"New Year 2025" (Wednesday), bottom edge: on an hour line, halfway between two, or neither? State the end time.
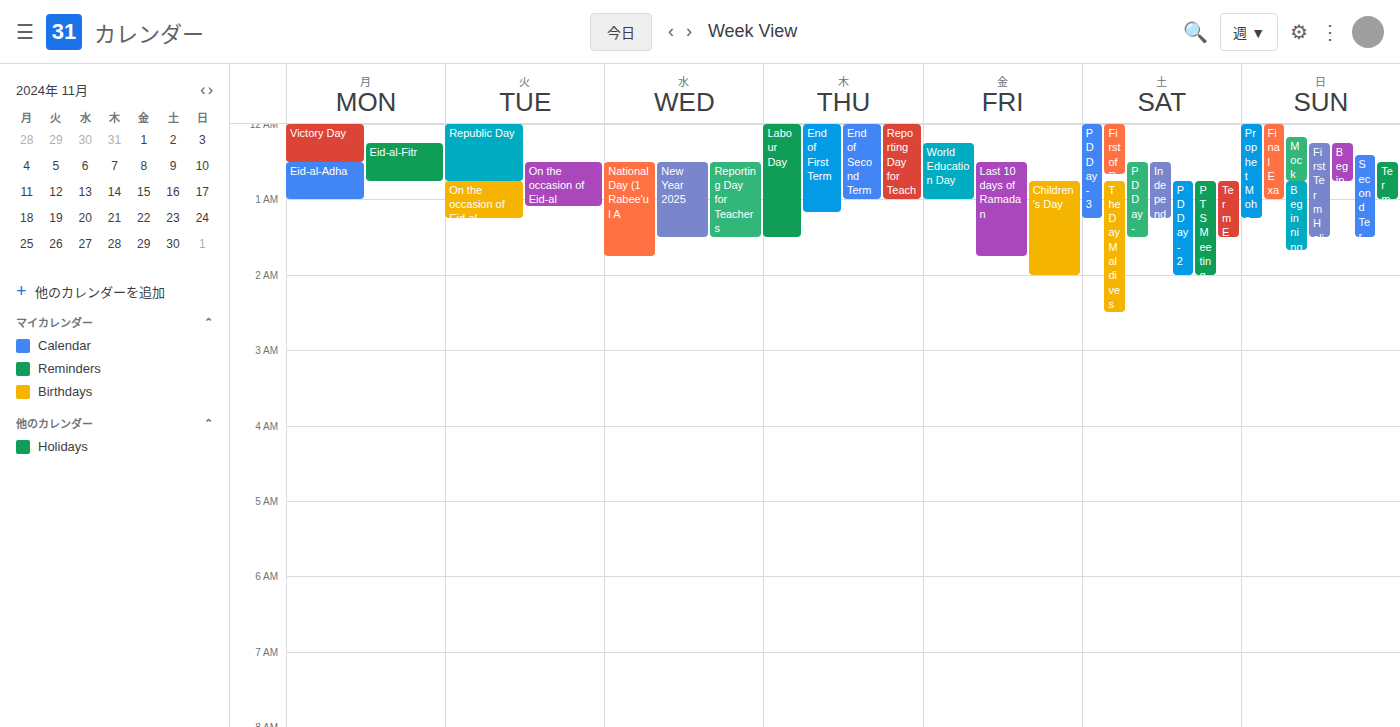
01:30 -- halfway between the 01:00 and 02:00 lines.